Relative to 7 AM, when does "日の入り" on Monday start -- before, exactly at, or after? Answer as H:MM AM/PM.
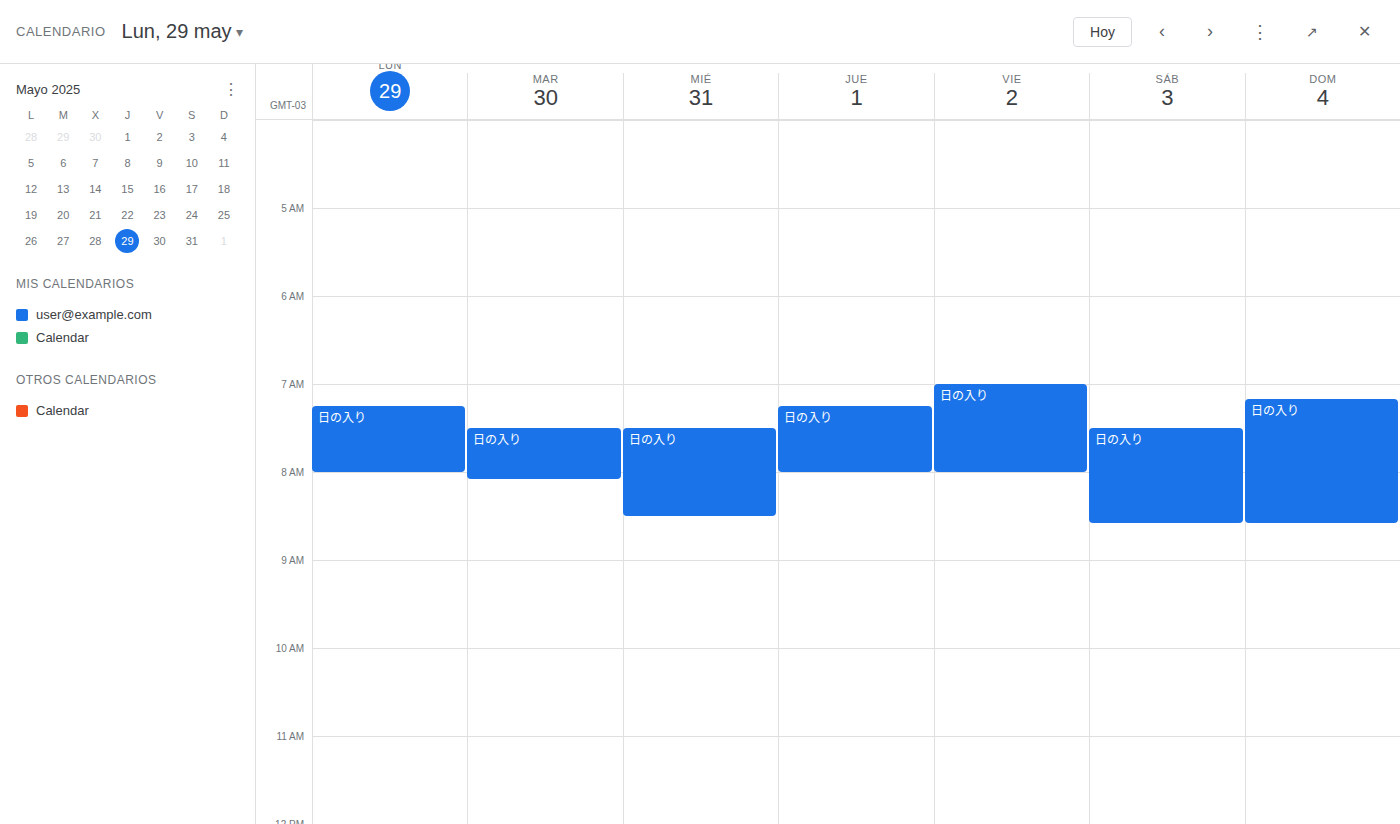
7:15 AM -- after 7 AM, 15 minutes below the 7 AM line.